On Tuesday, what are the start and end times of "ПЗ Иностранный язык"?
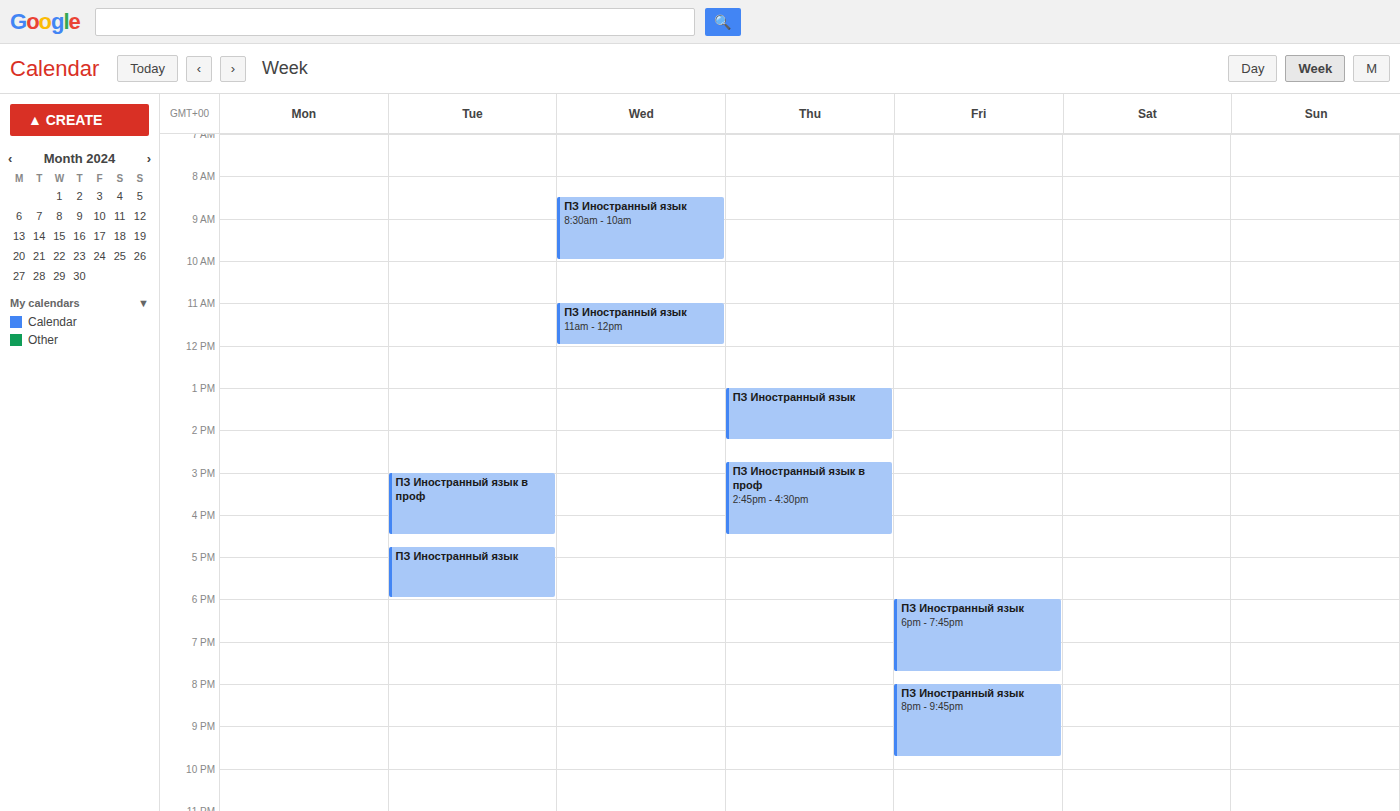
4:45 PM to 6:00 PM